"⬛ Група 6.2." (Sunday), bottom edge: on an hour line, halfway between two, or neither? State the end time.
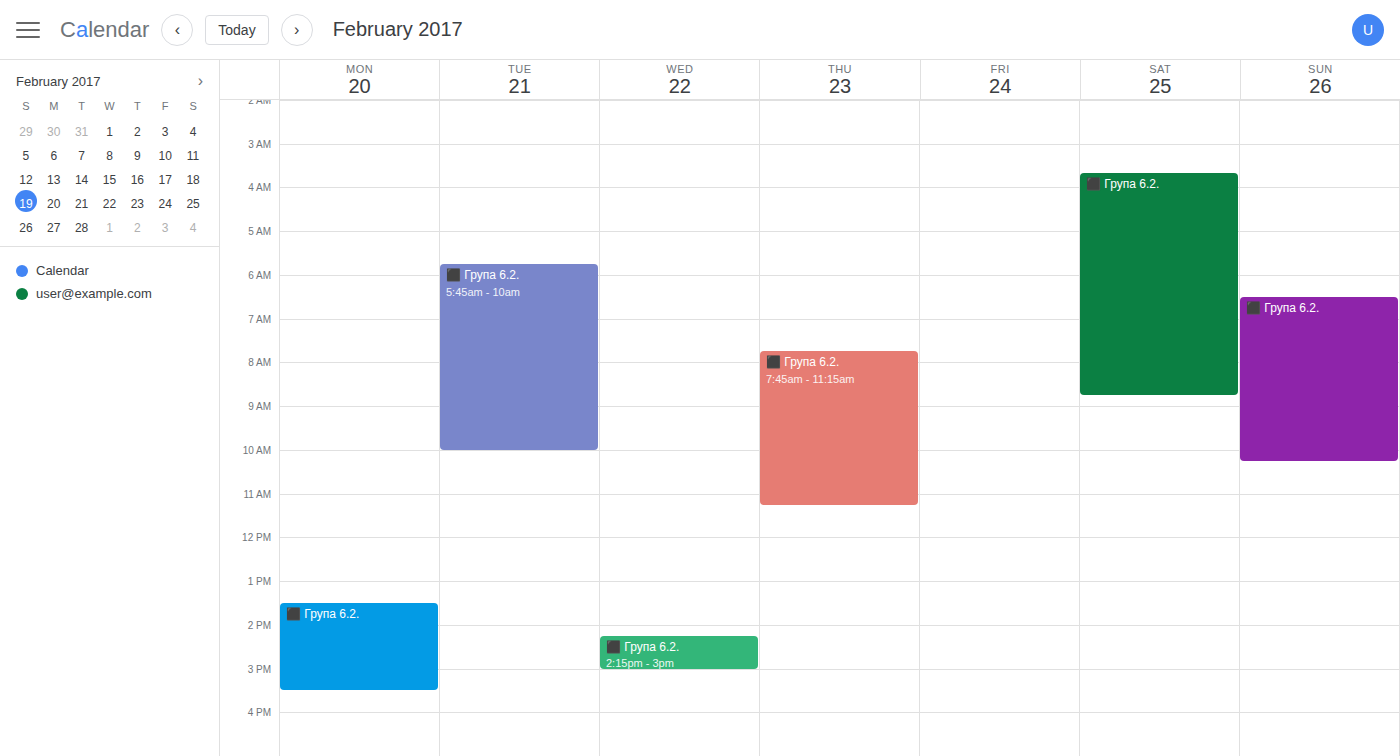
10:15 AM -- neither: a quarter of the way from the 10 AM line to the 11 AM line.